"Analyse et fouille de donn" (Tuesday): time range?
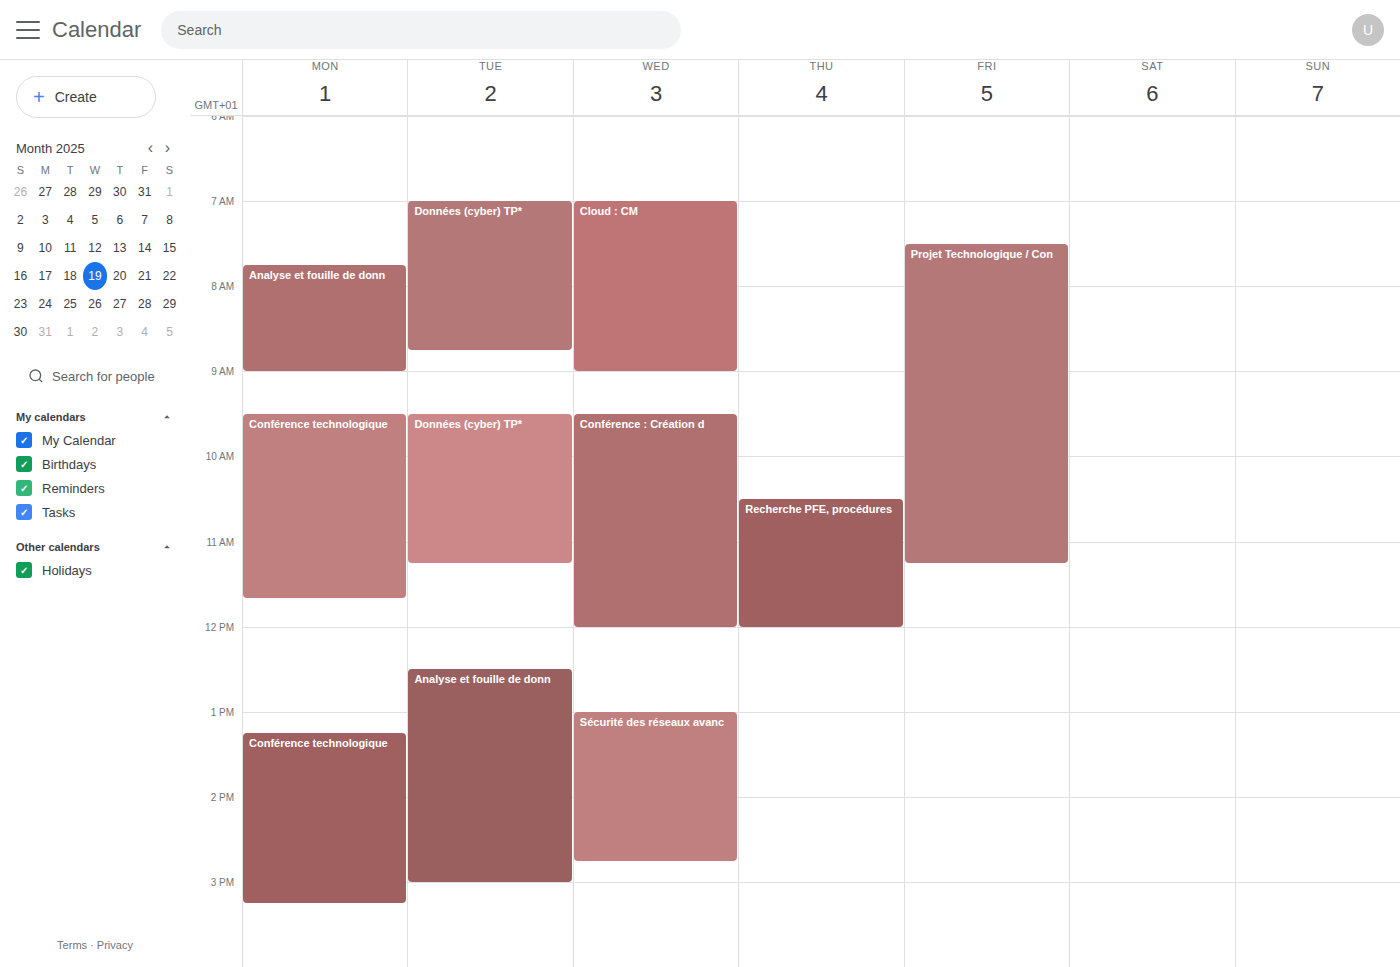
12:30 PM to 3:00 PM